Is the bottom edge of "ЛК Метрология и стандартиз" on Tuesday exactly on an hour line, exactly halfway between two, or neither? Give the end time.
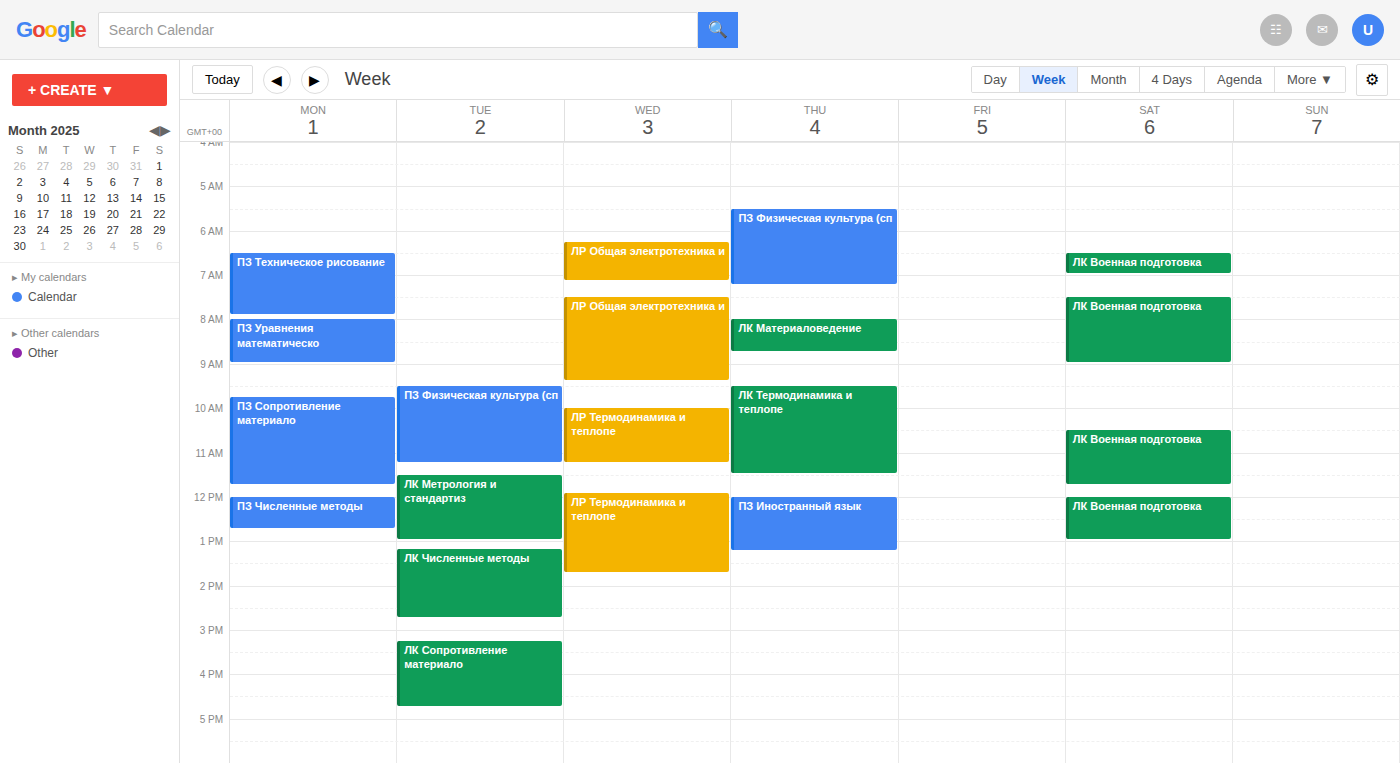
1:00 PM -- exactly on the 1 PM line.